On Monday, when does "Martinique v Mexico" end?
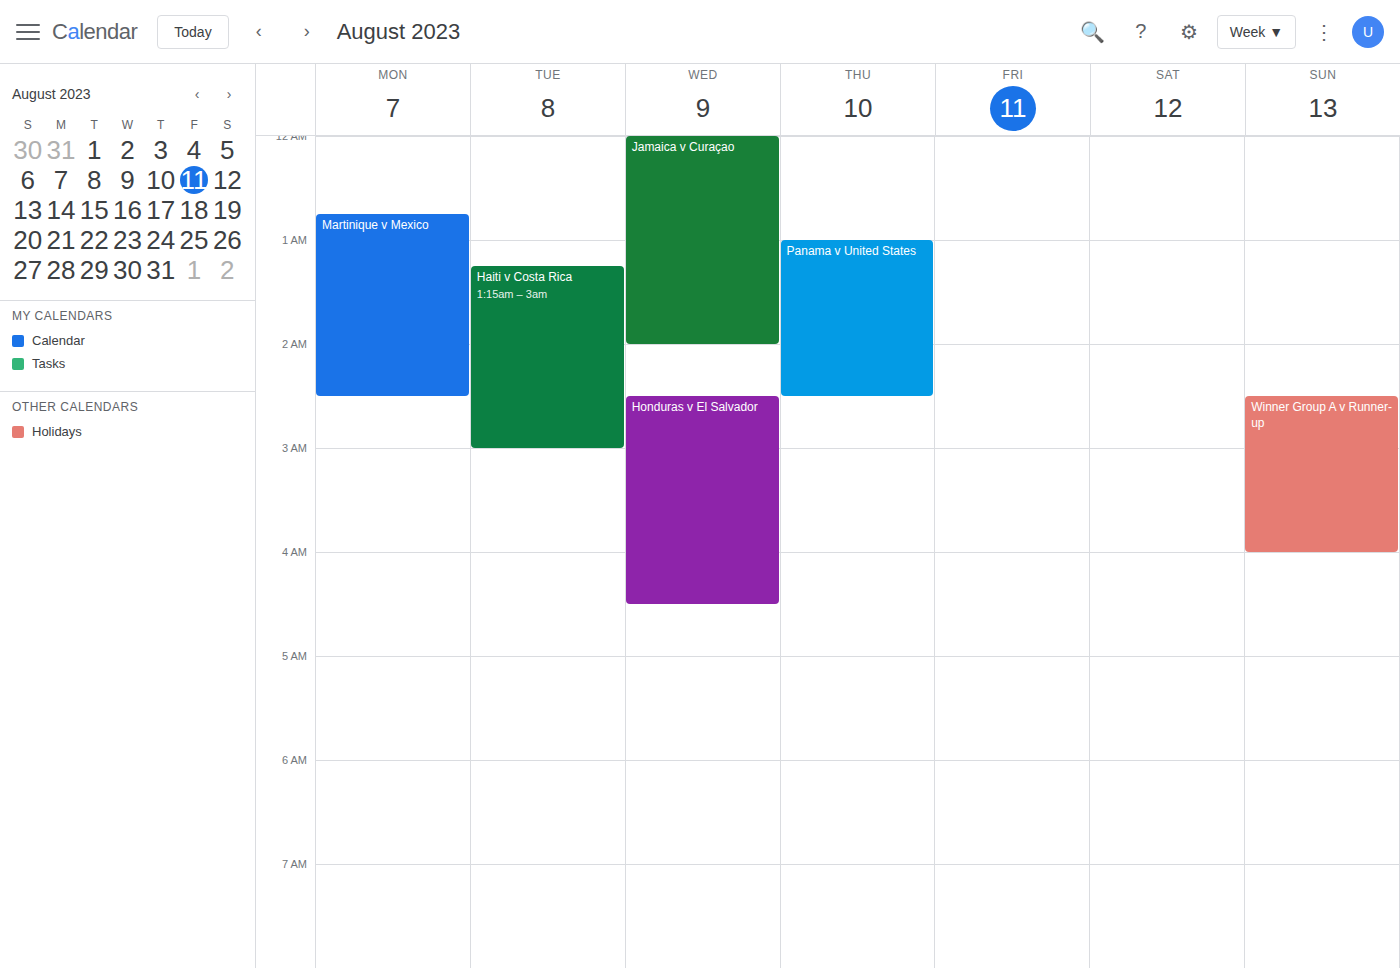
2:30 AM